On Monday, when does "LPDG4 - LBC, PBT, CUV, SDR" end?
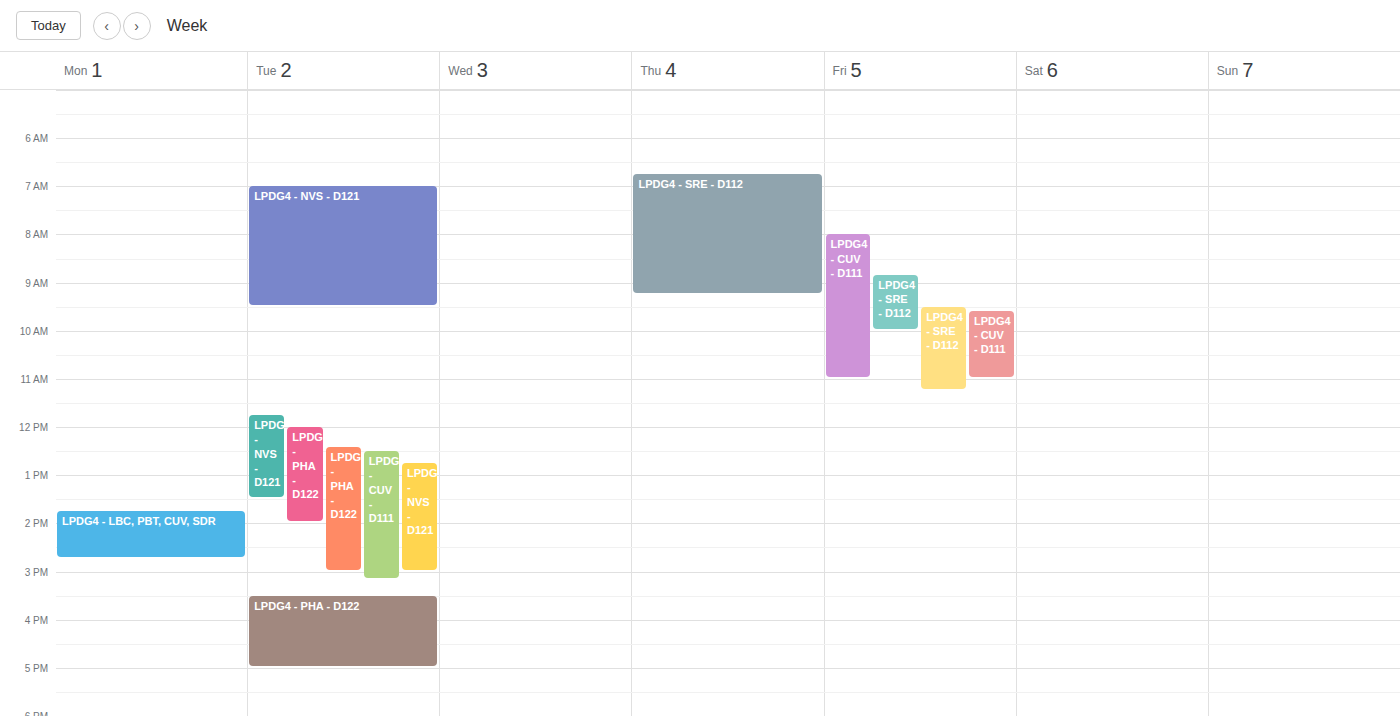
2:45 PM